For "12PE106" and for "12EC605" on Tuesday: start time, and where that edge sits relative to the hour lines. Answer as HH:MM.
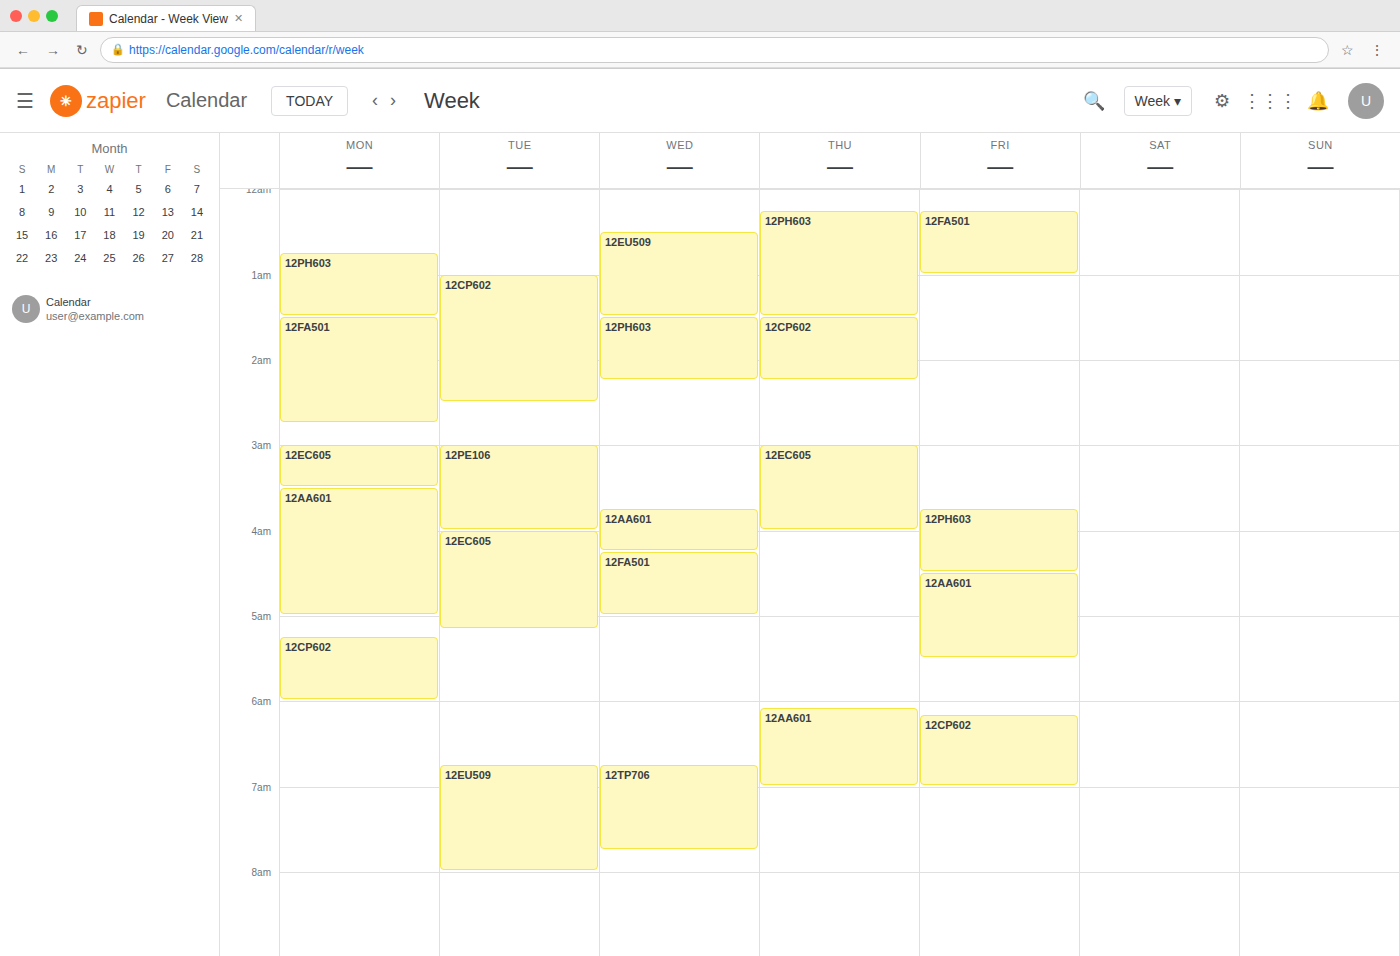
"12PE106": 03:00, exactly on the 03:00 line. "12EC605": 04:00, exactly on the 04:00 line.